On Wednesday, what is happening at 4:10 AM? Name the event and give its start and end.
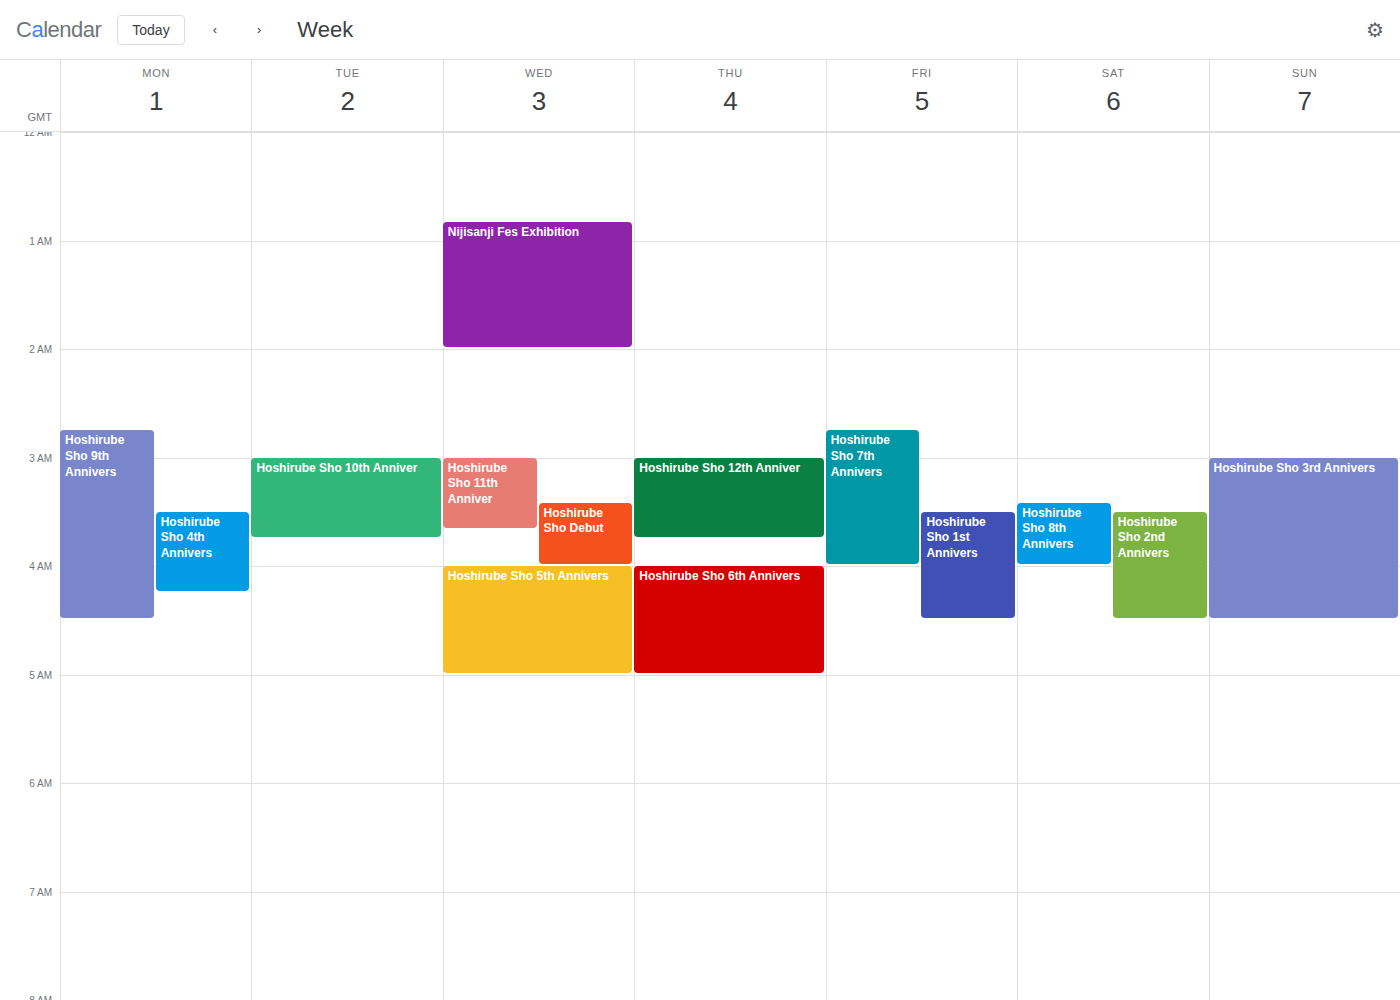
"Hoshirube Sho 5th Annivers", 4:00 AM to 5:00 AM